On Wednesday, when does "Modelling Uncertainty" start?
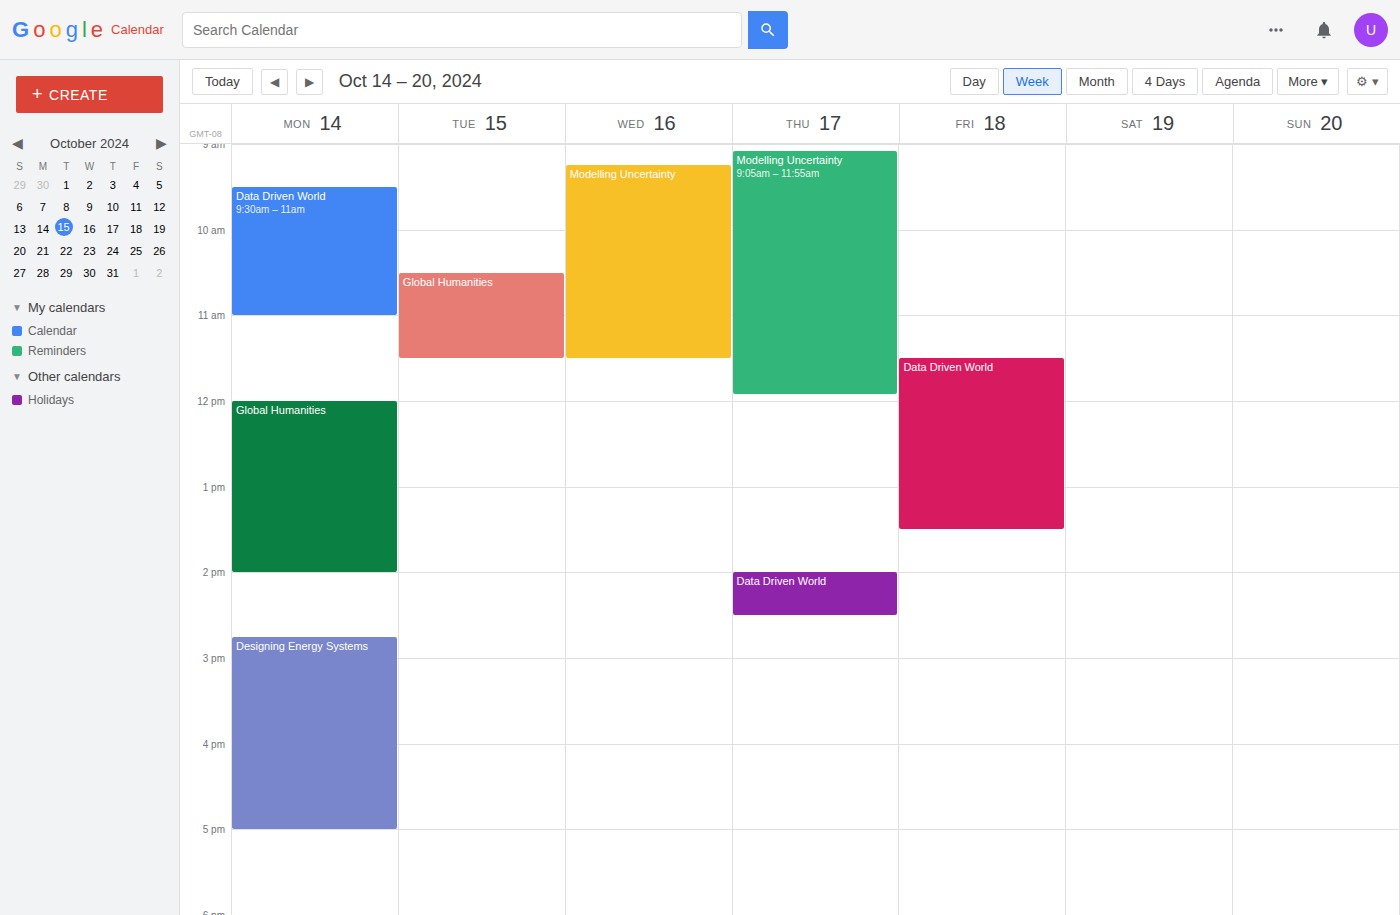
9:15 AM